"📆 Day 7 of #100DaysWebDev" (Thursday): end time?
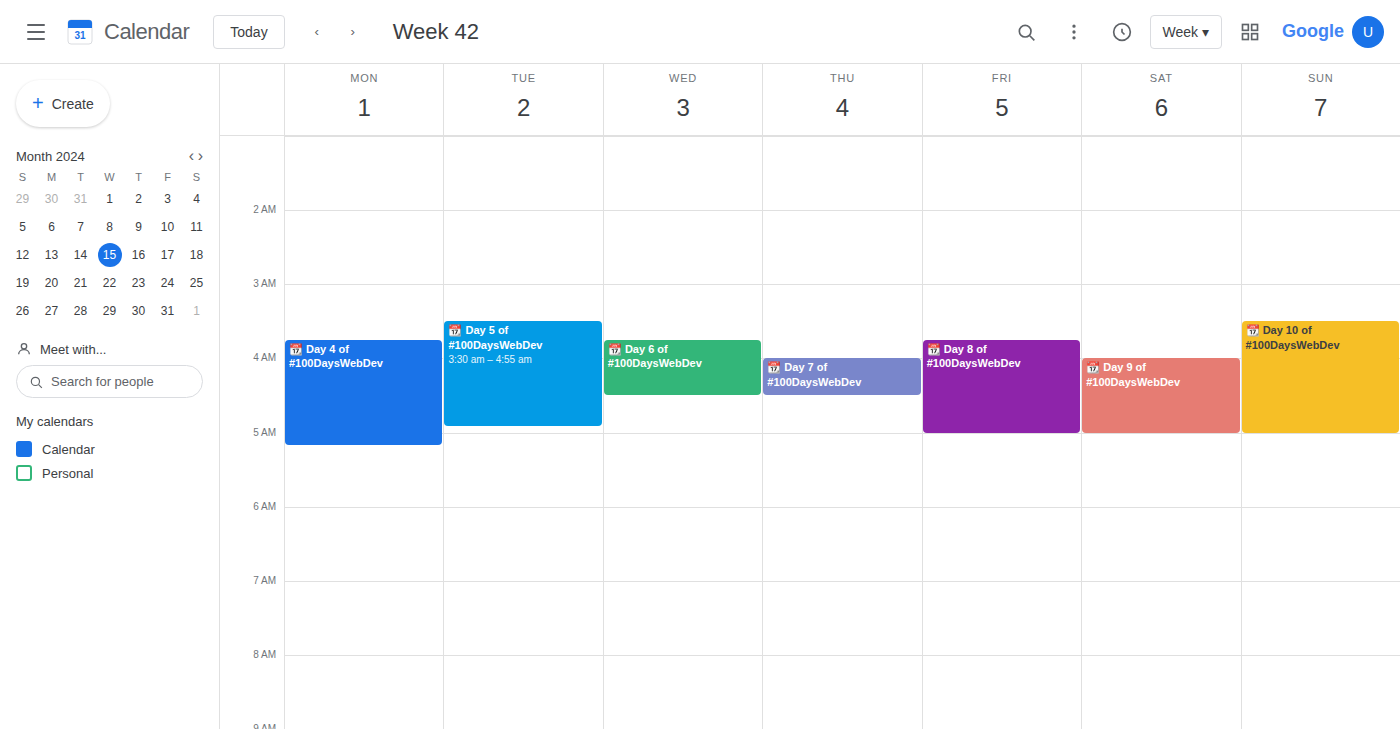
04:30